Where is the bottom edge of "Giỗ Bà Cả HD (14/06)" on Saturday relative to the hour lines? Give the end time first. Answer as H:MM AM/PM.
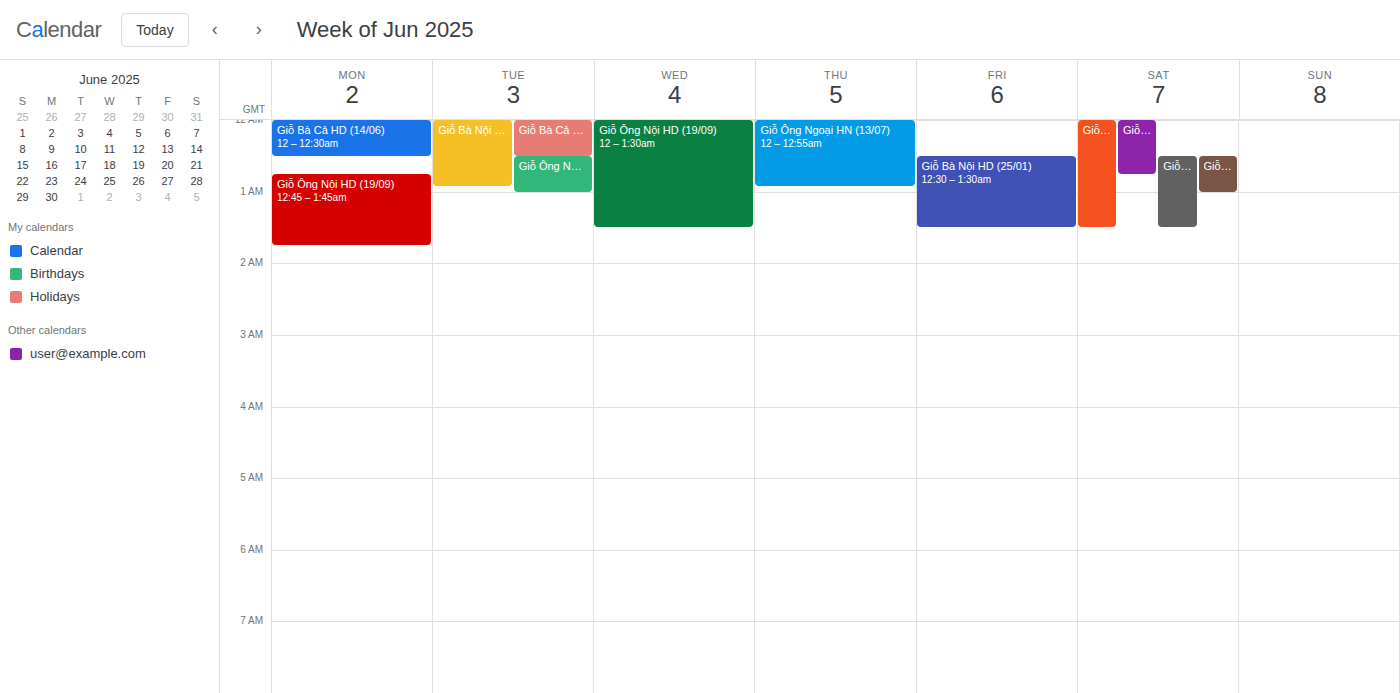
12:45 AM -- neither: three quarters of the way from the 12 AM line to the 1 AM line.